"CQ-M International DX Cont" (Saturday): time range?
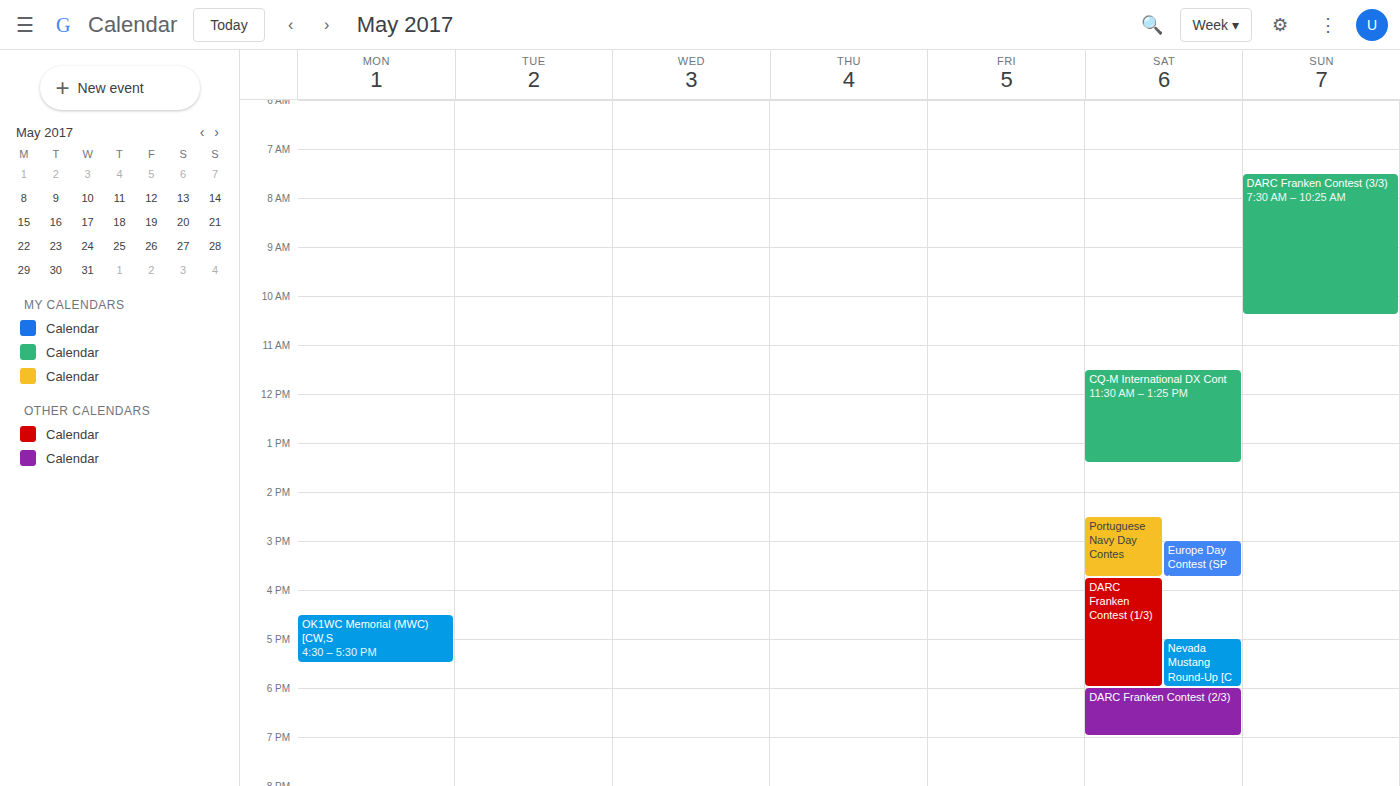
11:30 AM to 1:25 PM